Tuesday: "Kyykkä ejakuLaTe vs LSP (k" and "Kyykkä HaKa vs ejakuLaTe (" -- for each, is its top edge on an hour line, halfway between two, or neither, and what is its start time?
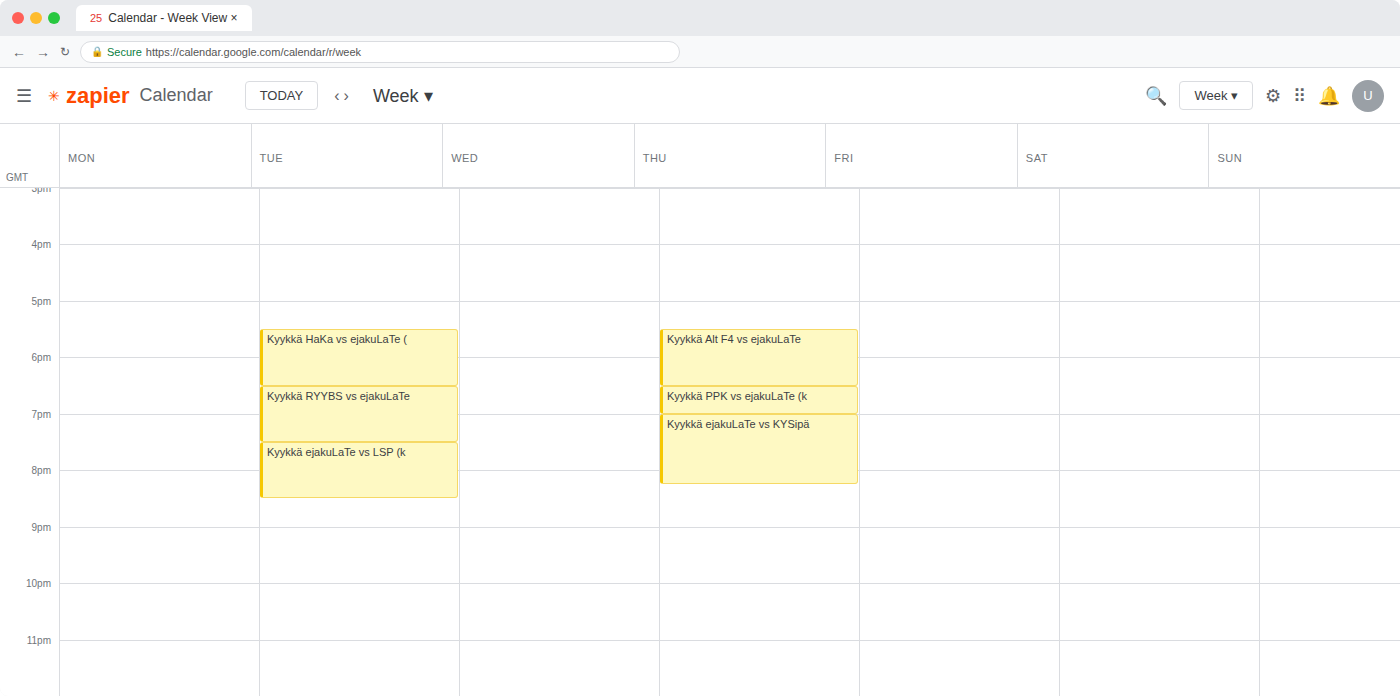
"Kyykkä ejakuLaTe vs LSP (k": 7:30 PM, halfway between the 7 PM and 8 PM lines. "Kyykkä HaKa vs ejakuLaTe (": 5:30 PM, halfway between the 5 PM and 6 PM lines.